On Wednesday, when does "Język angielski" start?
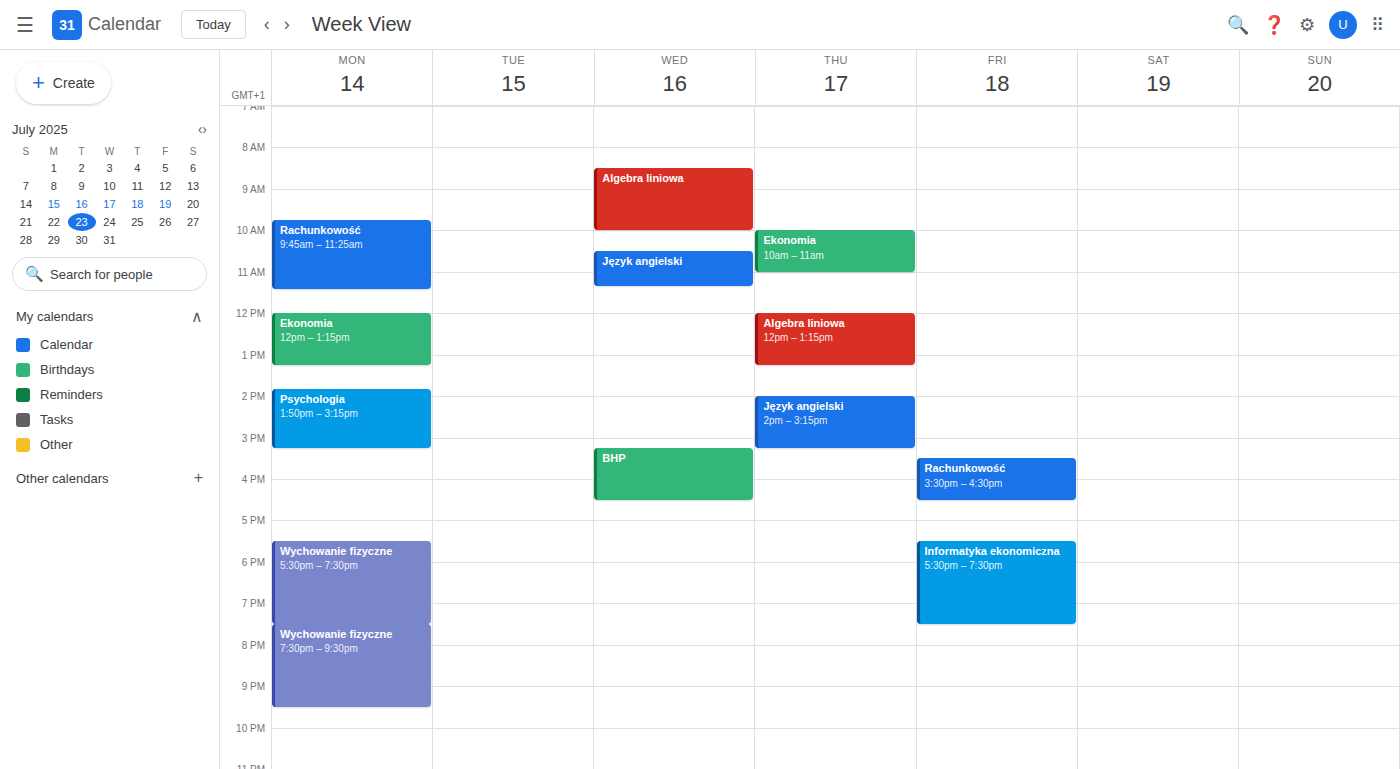
10:30 AM